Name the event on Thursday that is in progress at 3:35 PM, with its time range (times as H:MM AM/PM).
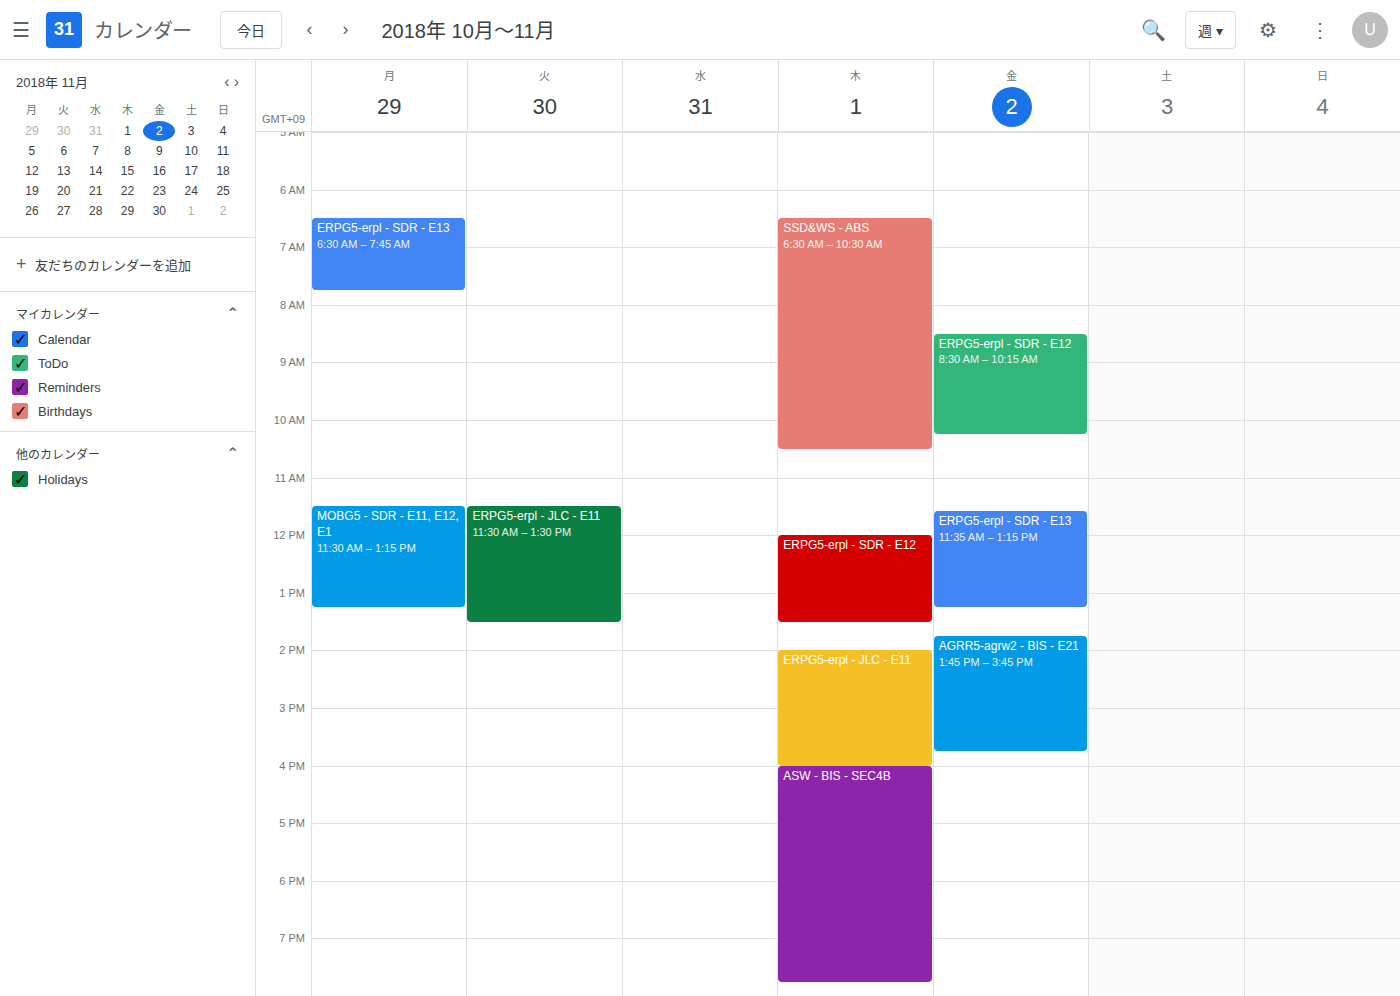
"ERPG5-erpl - JLC - E11", 2:00 PM to 4:00 PM